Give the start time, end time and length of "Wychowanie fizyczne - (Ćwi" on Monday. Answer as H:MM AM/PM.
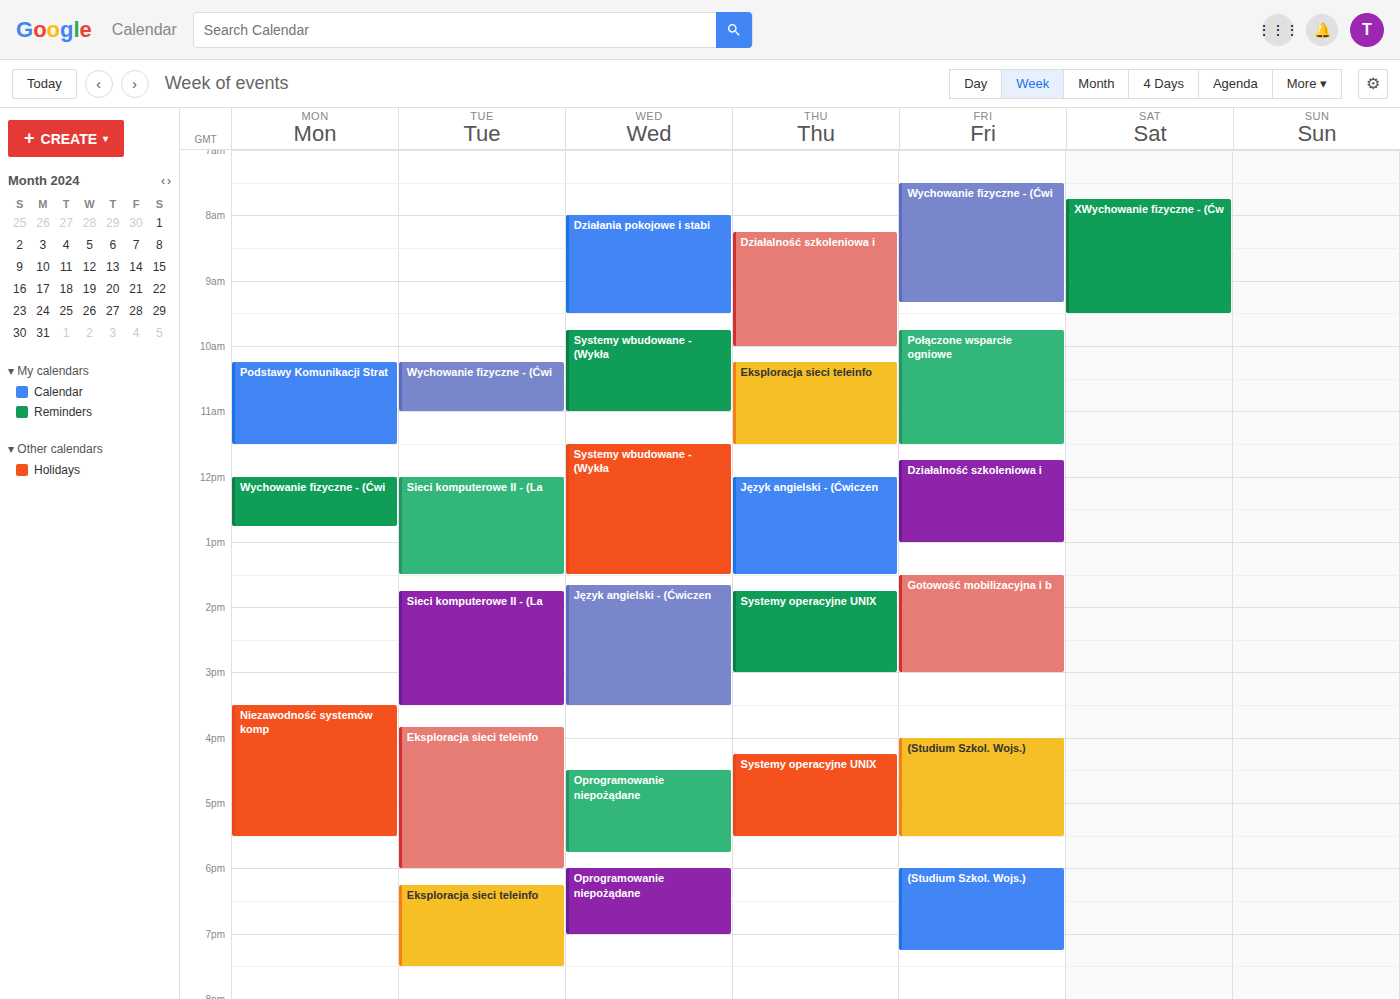
12:00 PM to 12:45 PM, 45 minutes